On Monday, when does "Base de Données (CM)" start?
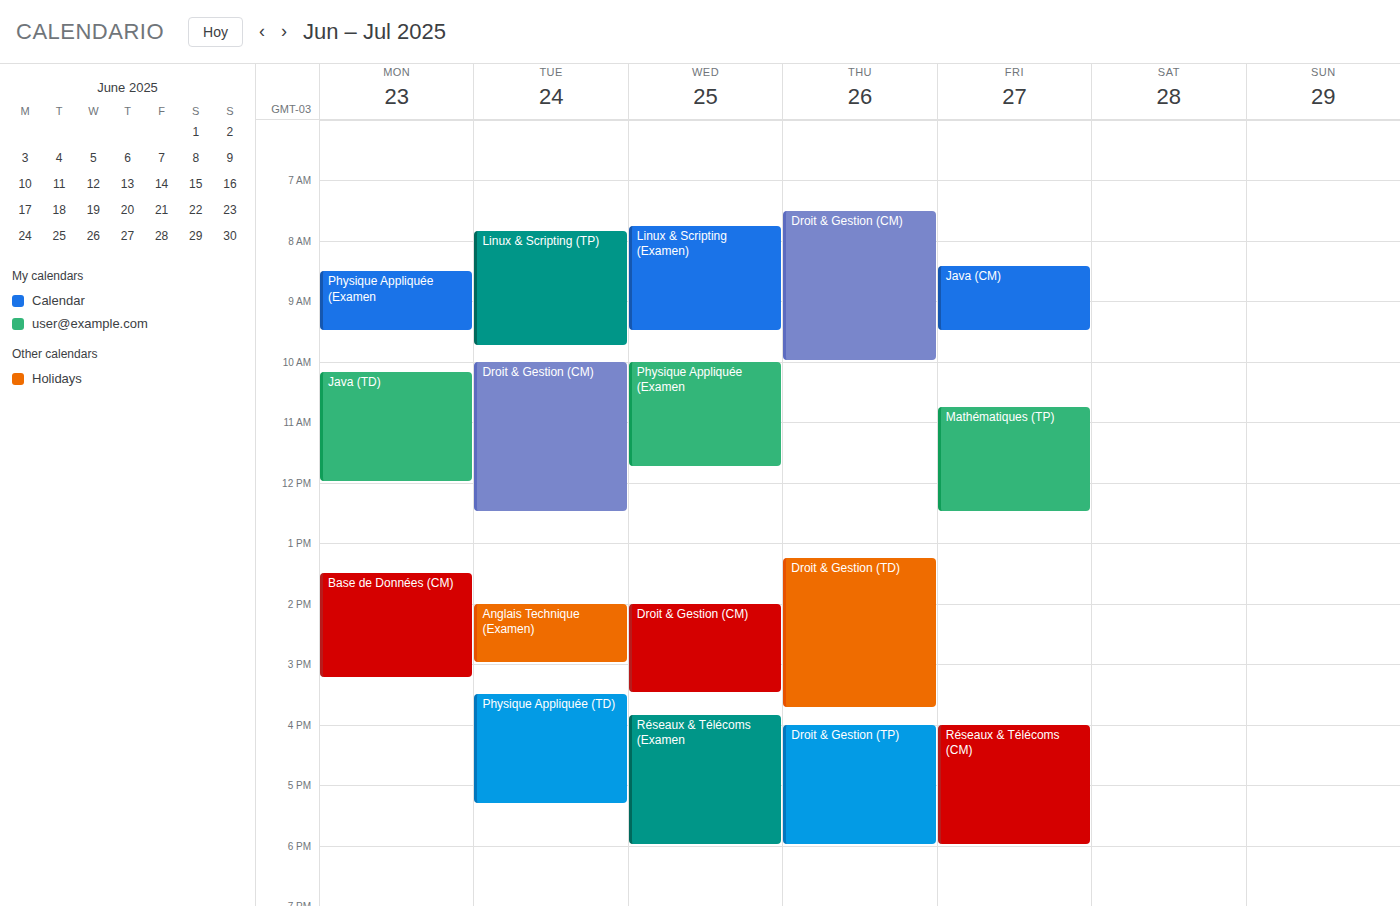
1:30 PM